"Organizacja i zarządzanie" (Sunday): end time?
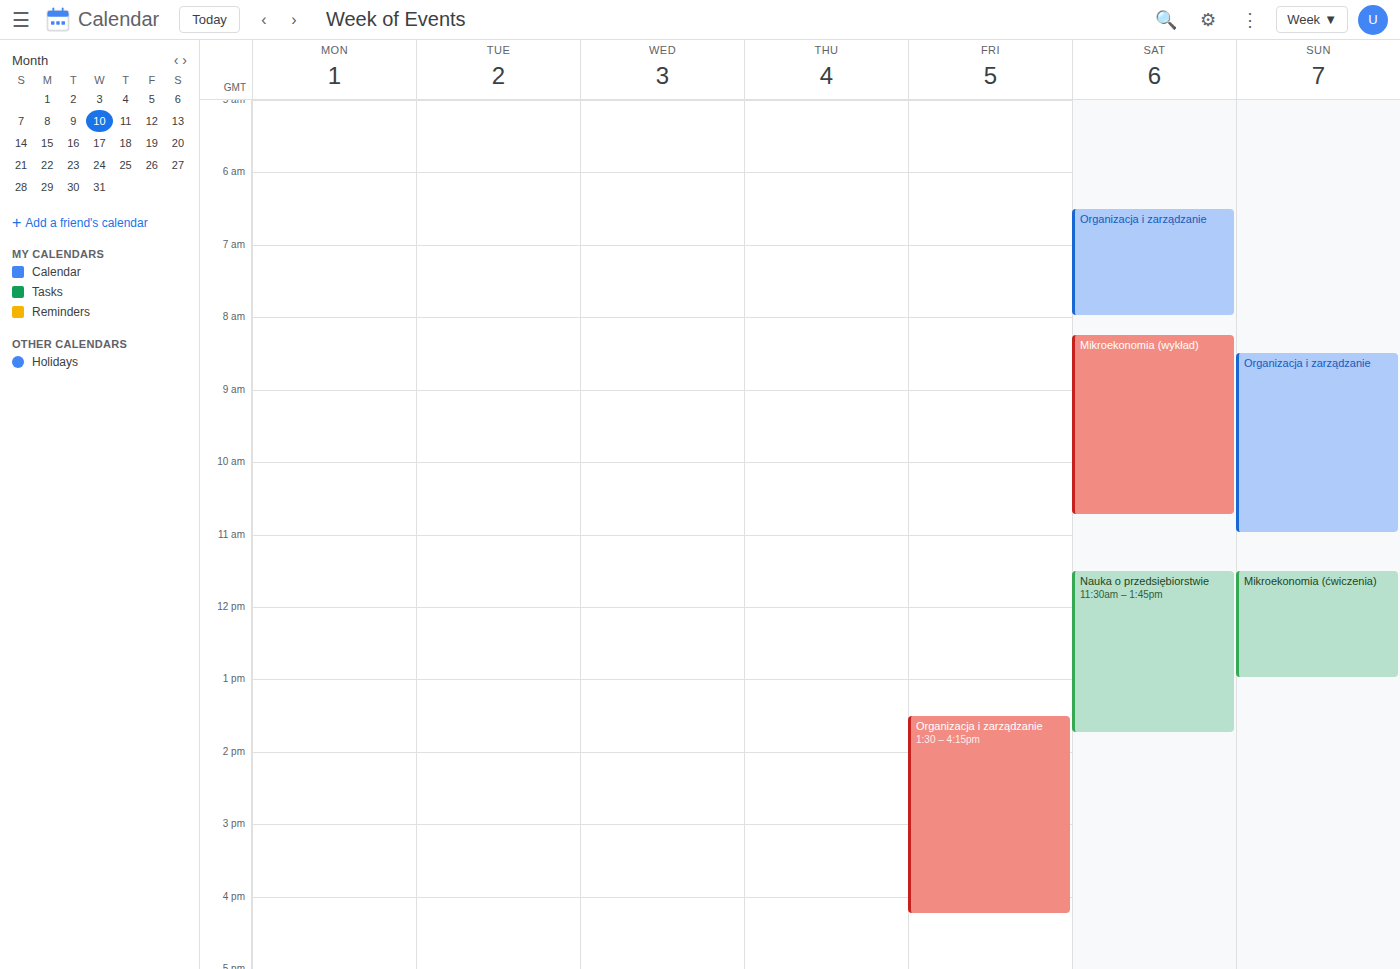
11:00 AM